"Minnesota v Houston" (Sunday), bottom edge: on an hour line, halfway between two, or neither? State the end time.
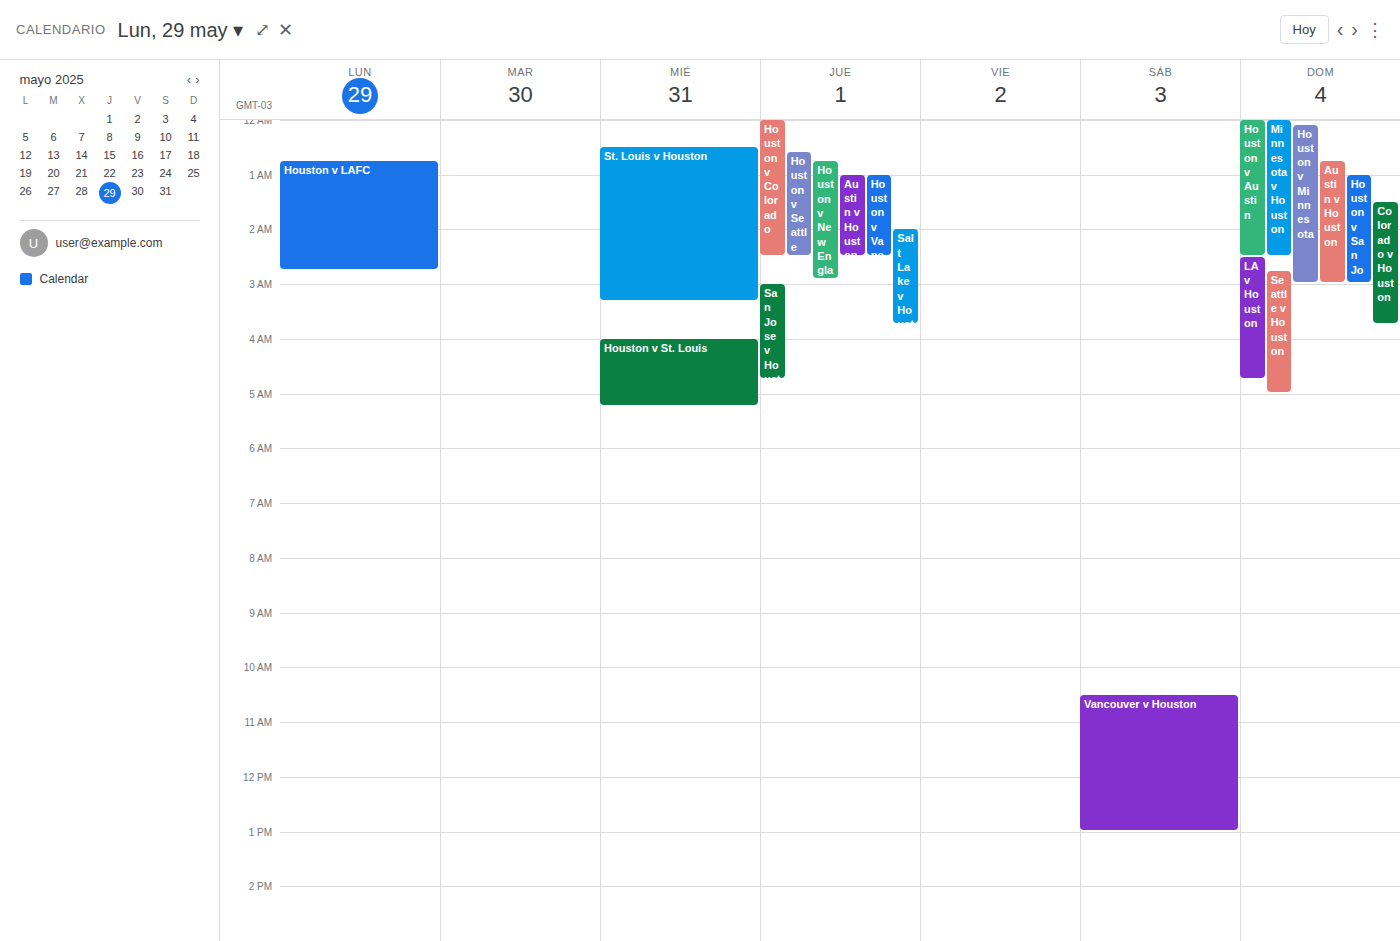
2:30 AM -- halfway between the 2 AM and 3 AM lines.